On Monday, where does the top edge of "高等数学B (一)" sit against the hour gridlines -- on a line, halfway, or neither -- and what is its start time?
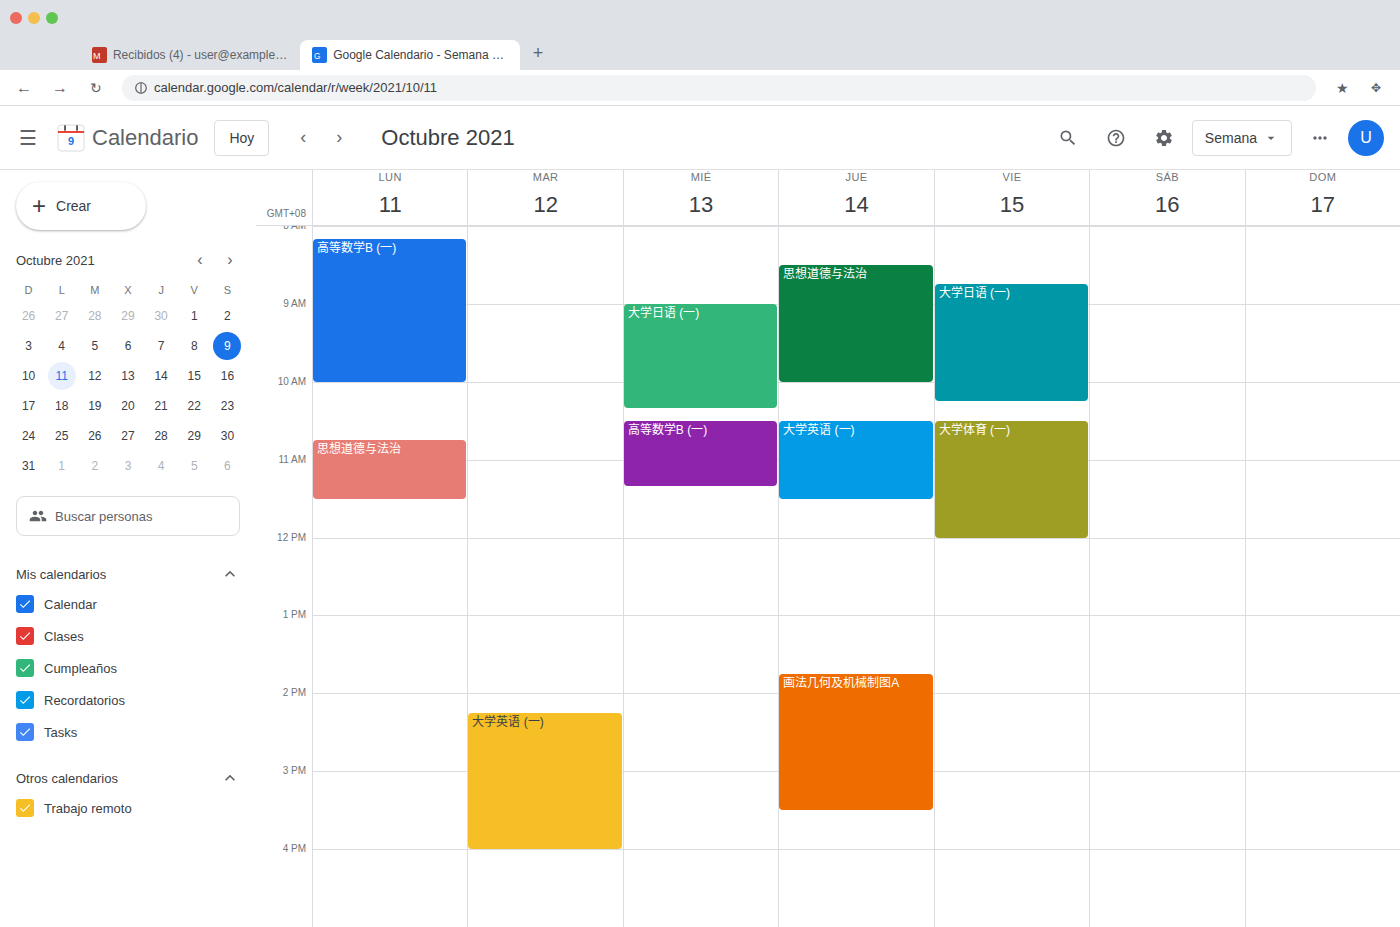
8:10 AM -- neither: 10 minutes below the 8 AM line and 50 minutes above the 9 AM line.